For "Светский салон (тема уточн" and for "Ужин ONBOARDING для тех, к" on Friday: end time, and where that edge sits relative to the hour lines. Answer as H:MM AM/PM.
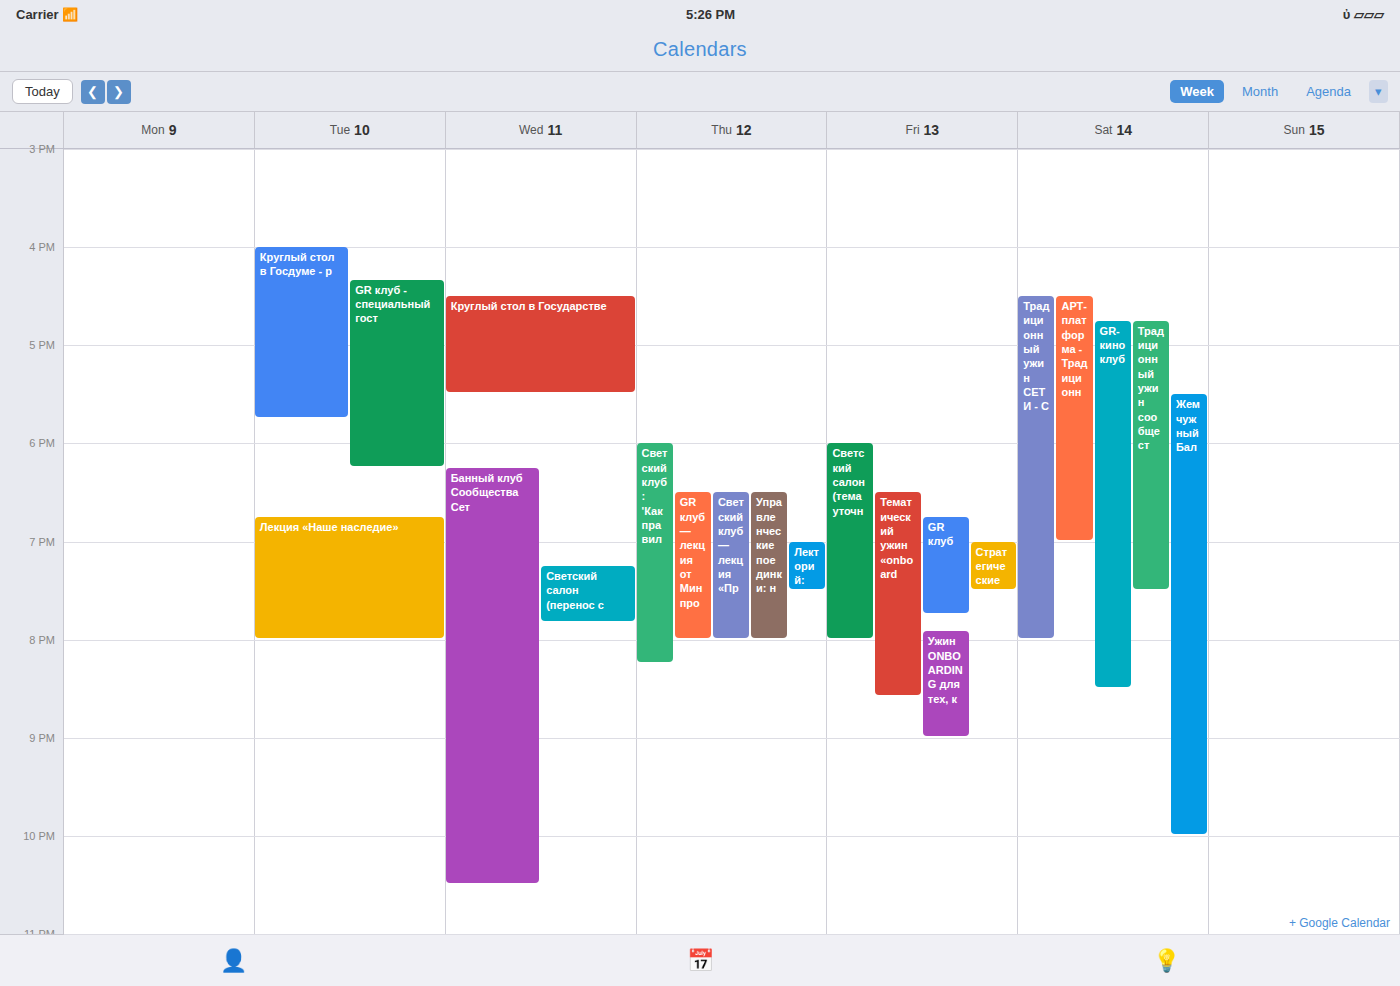
"Светский салон (тема уточн": 8:00 PM, exactly on the 8 PM line. "Ужин ONBOARDING для тех, к": 9:00 PM, exactly on the 9 PM line.